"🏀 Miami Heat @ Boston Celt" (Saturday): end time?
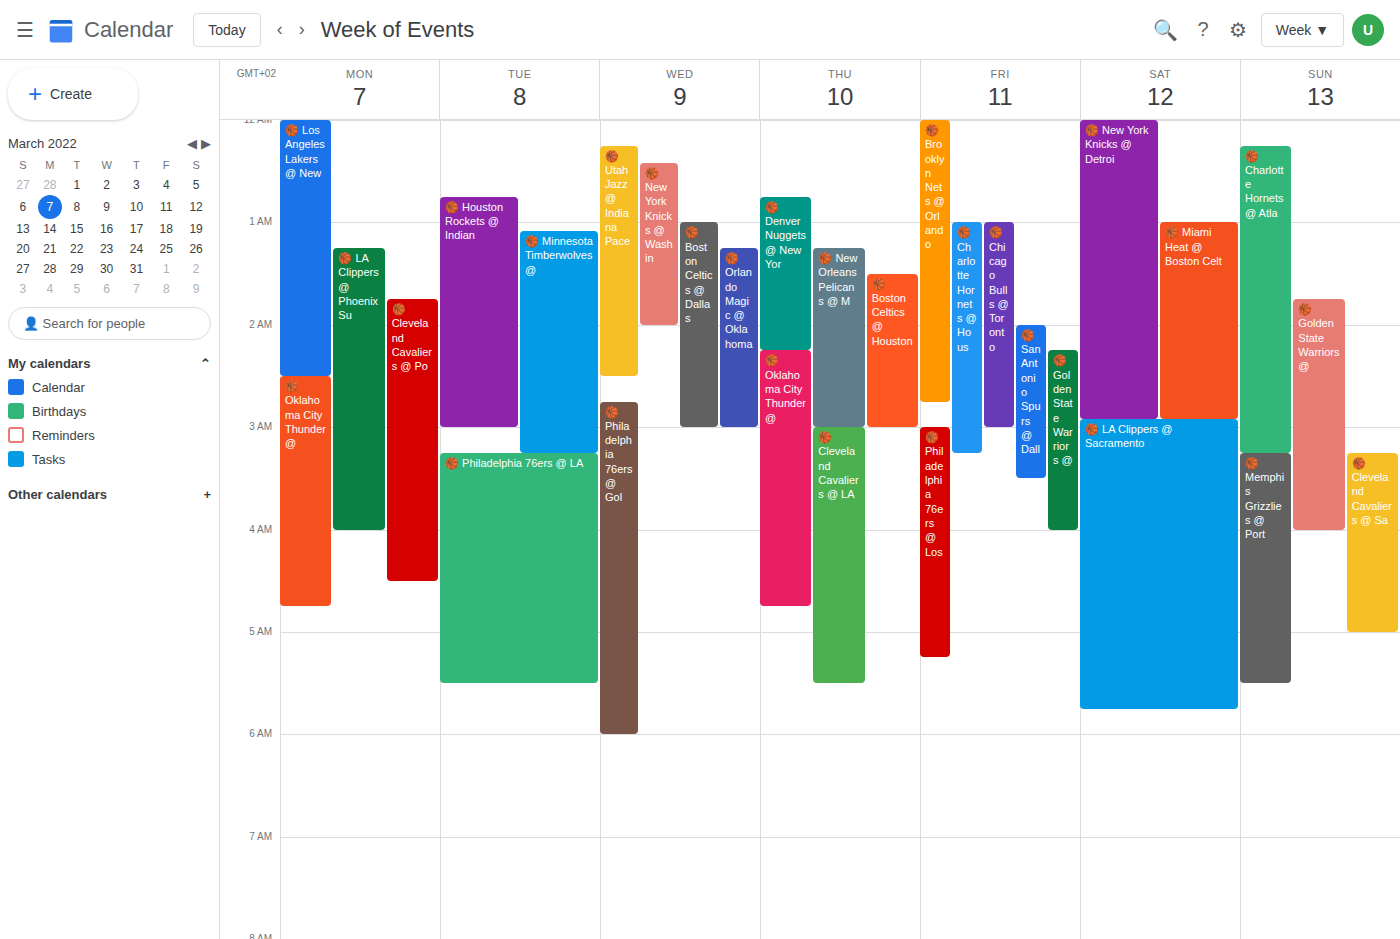
2:55 AM